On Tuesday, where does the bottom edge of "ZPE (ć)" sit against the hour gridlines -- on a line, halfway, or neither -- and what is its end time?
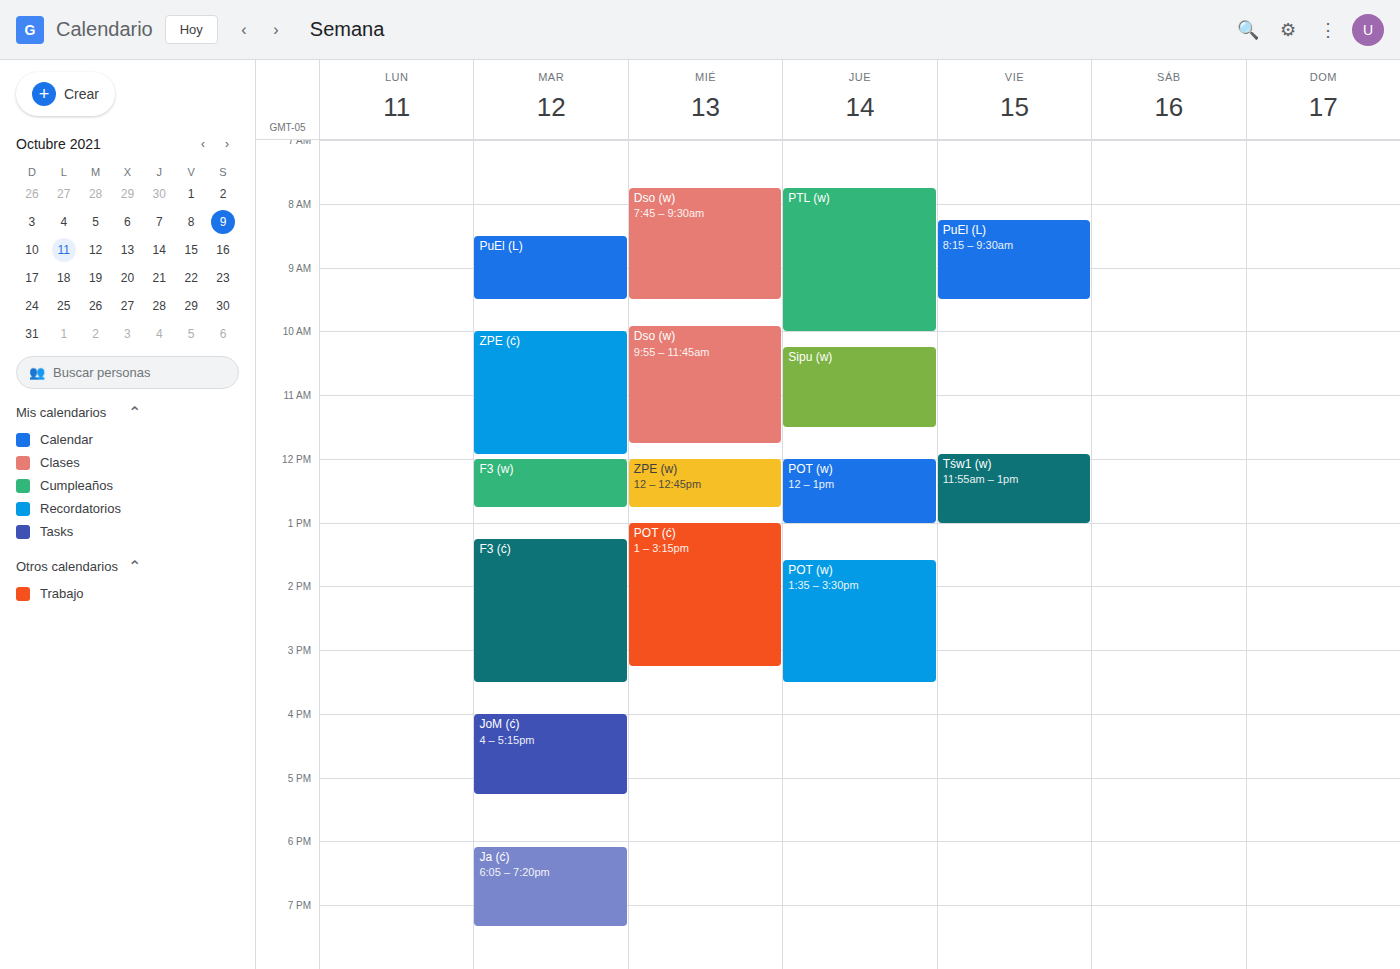
11:55 AM -- neither: 55 minutes below the 11 AM line and 5 minutes above the 12 PM line.